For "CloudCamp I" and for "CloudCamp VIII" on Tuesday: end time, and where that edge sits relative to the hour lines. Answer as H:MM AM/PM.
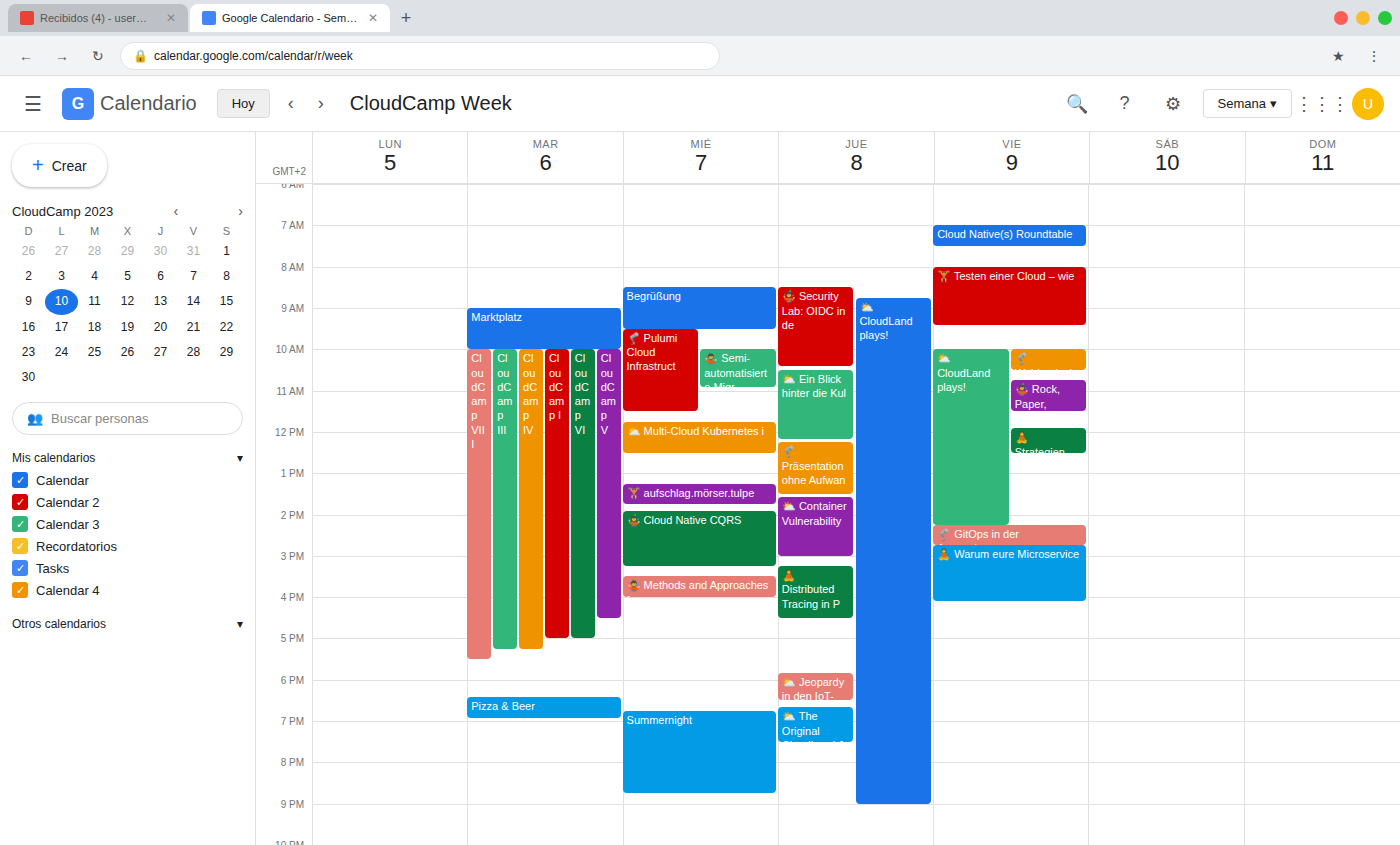
"CloudCamp I": 5:00 PM, exactly on the 5 PM line. "CloudCamp VIII": 5:30 PM, halfway between the 5 PM and 6 PM lines.